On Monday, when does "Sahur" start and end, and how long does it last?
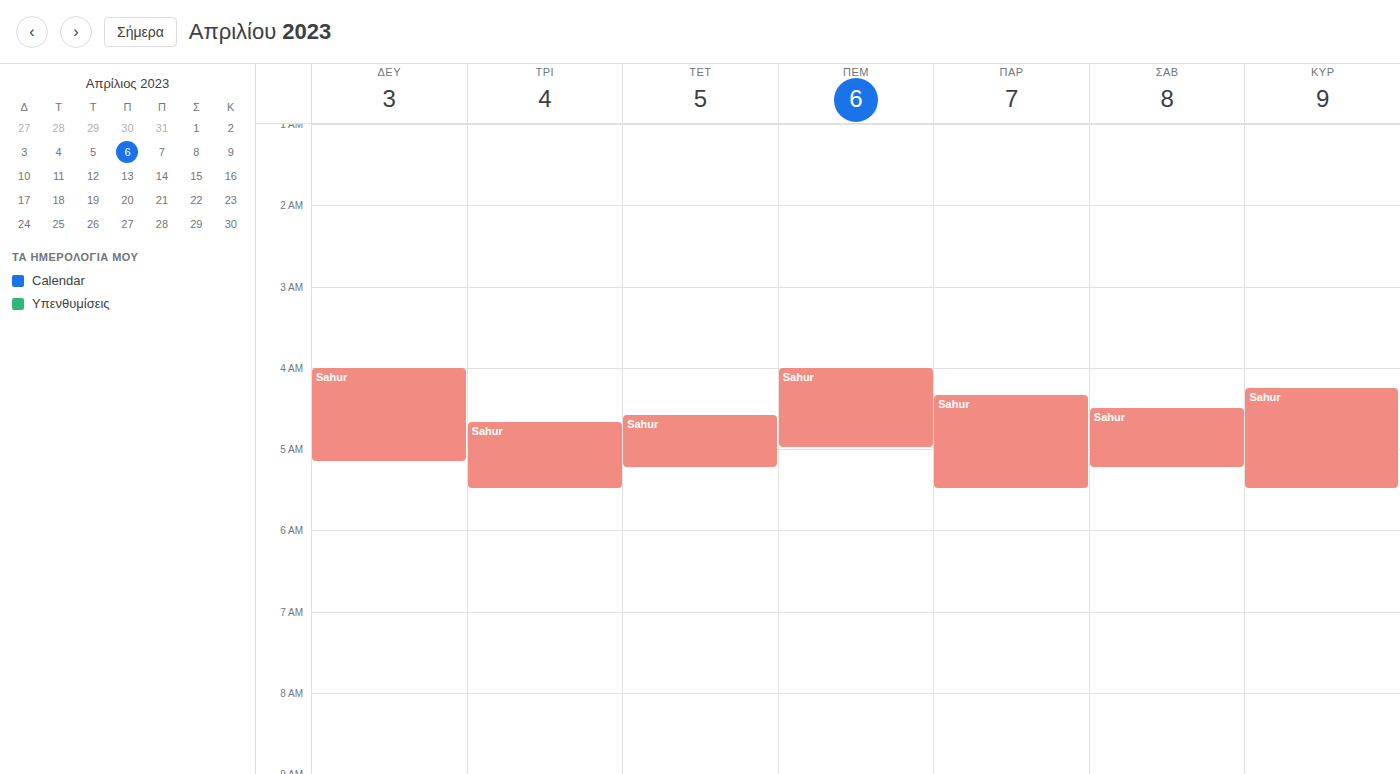
4:00 AM to 5:10 AM, 1 hour 10 minutes